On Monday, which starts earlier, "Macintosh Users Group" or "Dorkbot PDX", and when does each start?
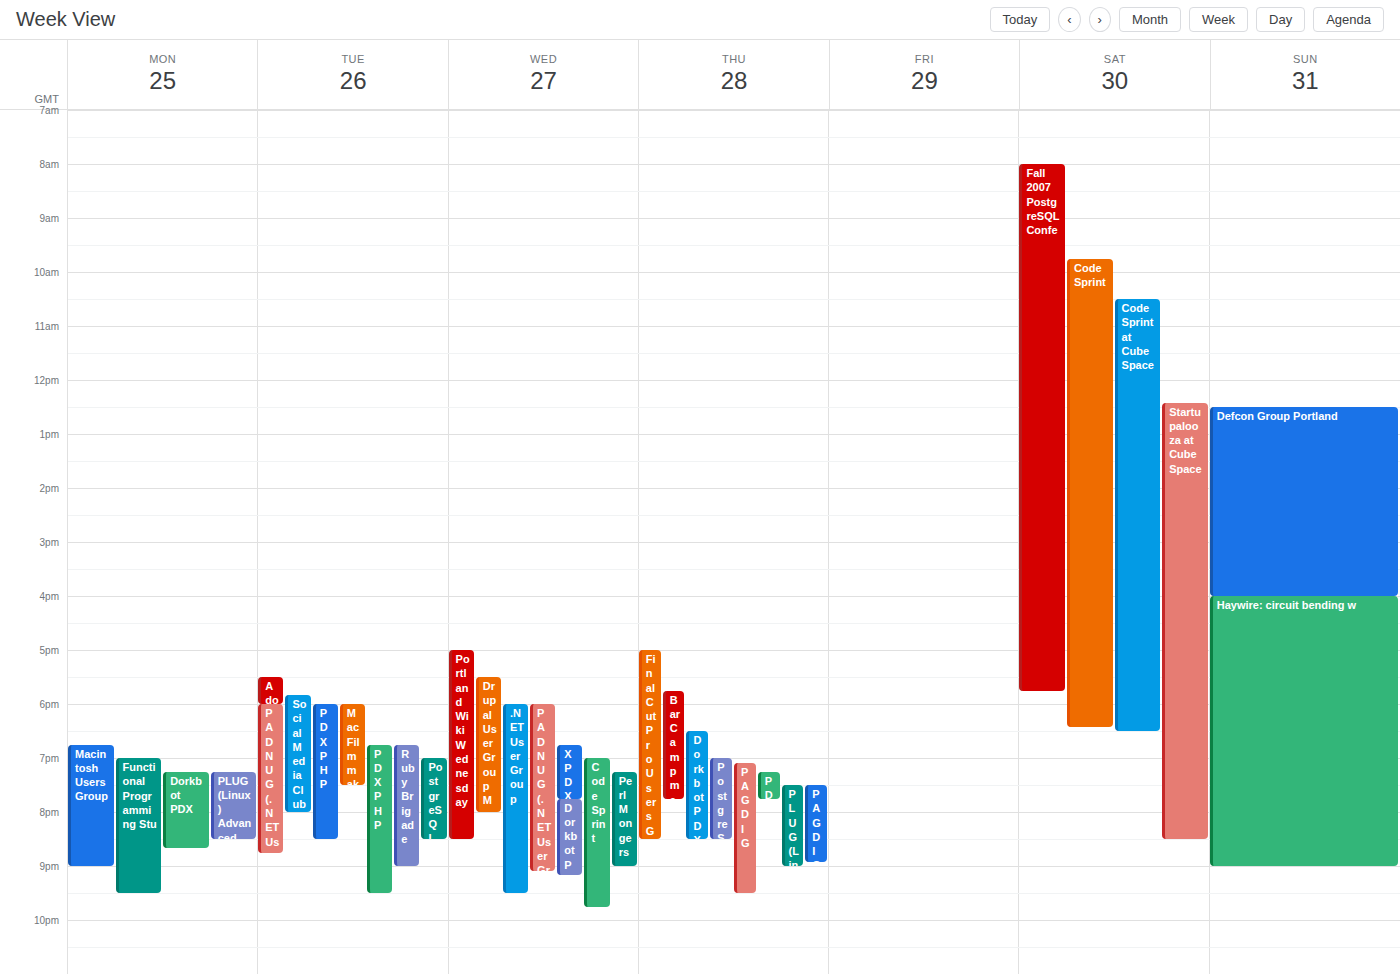
"Macintosh Users Group" 6:45 PM; "Dorkbot PDX" 7:15 PM.